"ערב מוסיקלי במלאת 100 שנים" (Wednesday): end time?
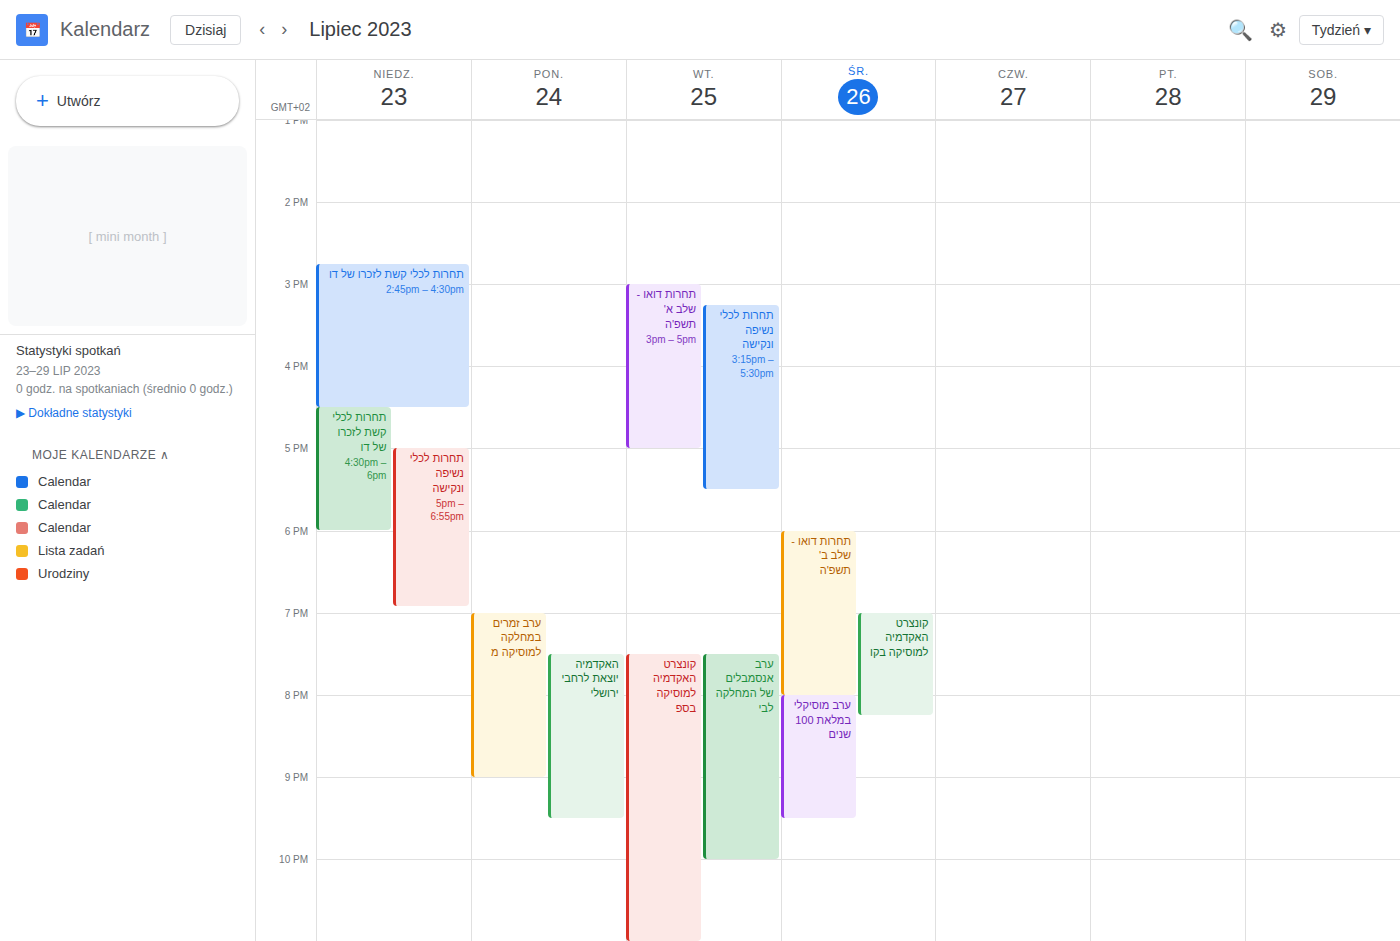
9:30 PM